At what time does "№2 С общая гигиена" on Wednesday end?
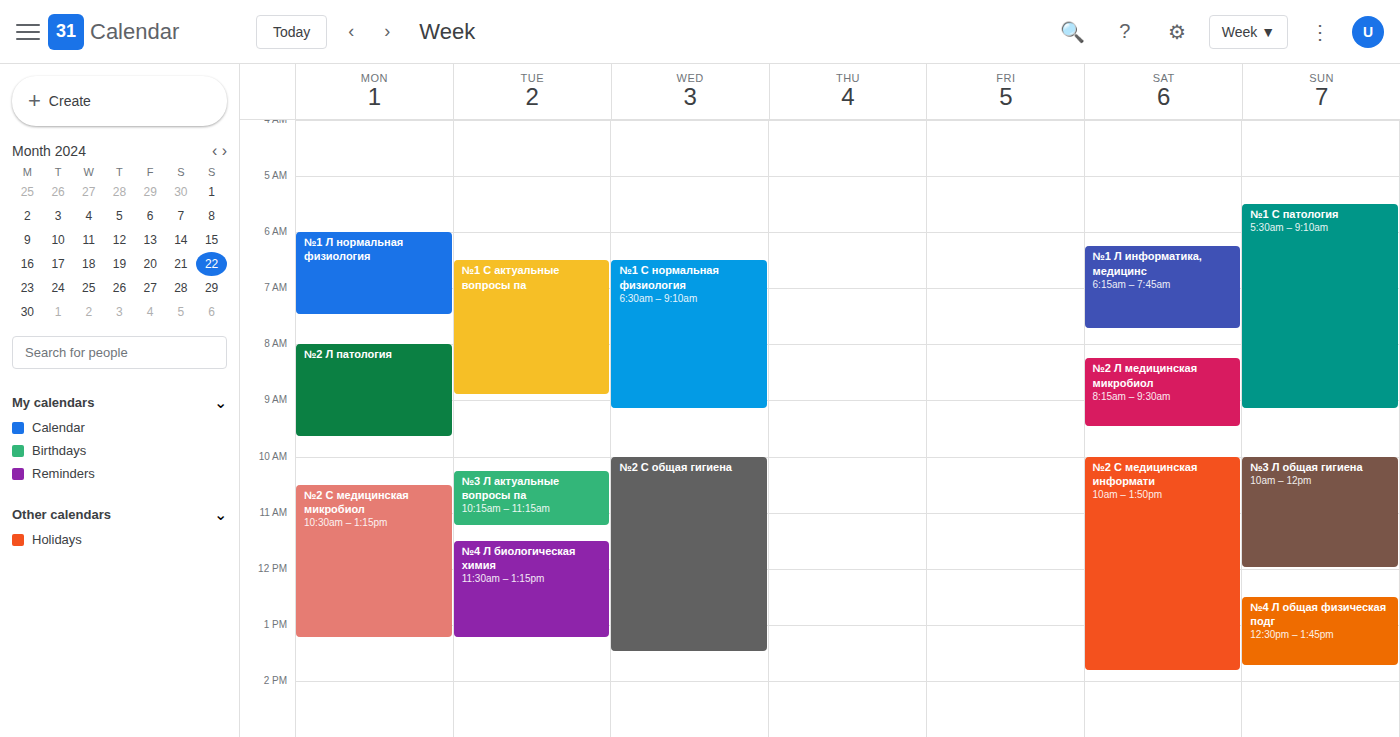
1:30 PM